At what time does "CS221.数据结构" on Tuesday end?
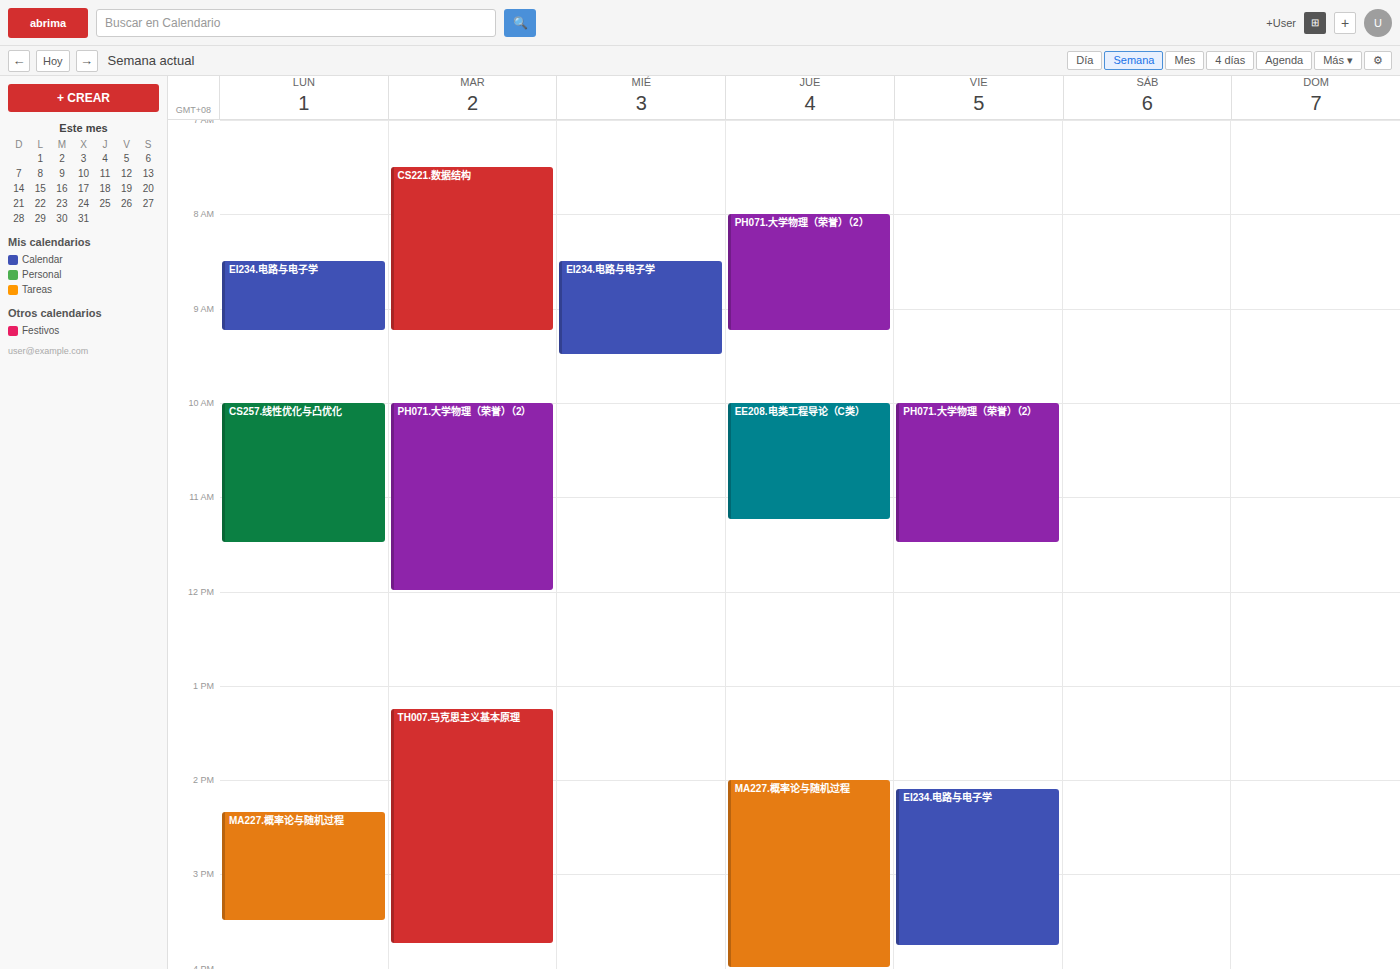
9:15 AM